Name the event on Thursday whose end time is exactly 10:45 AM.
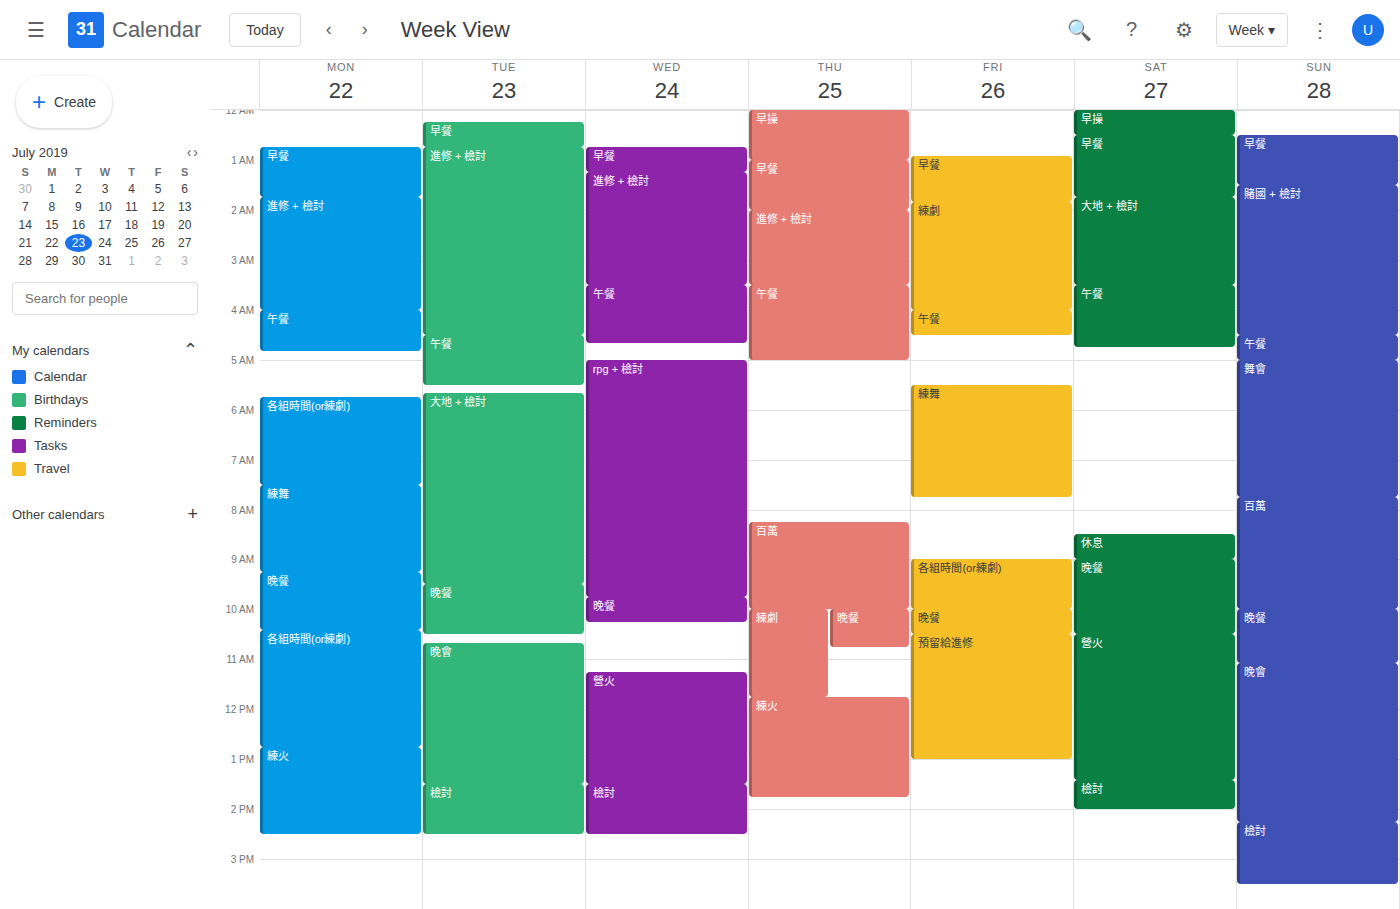
"晚餐"